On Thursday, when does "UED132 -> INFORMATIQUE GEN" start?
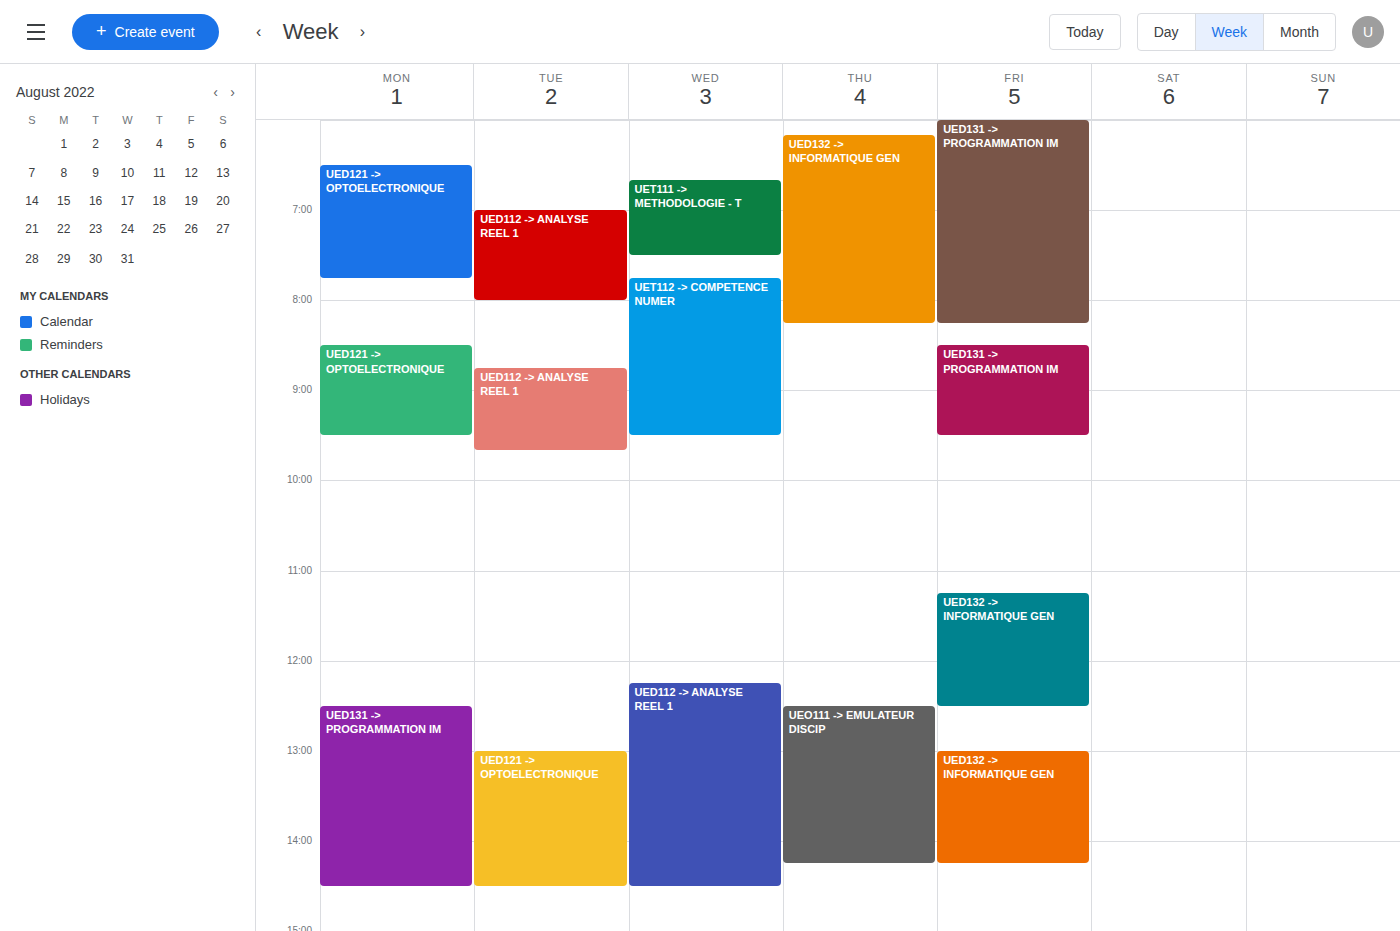
6:10 AM